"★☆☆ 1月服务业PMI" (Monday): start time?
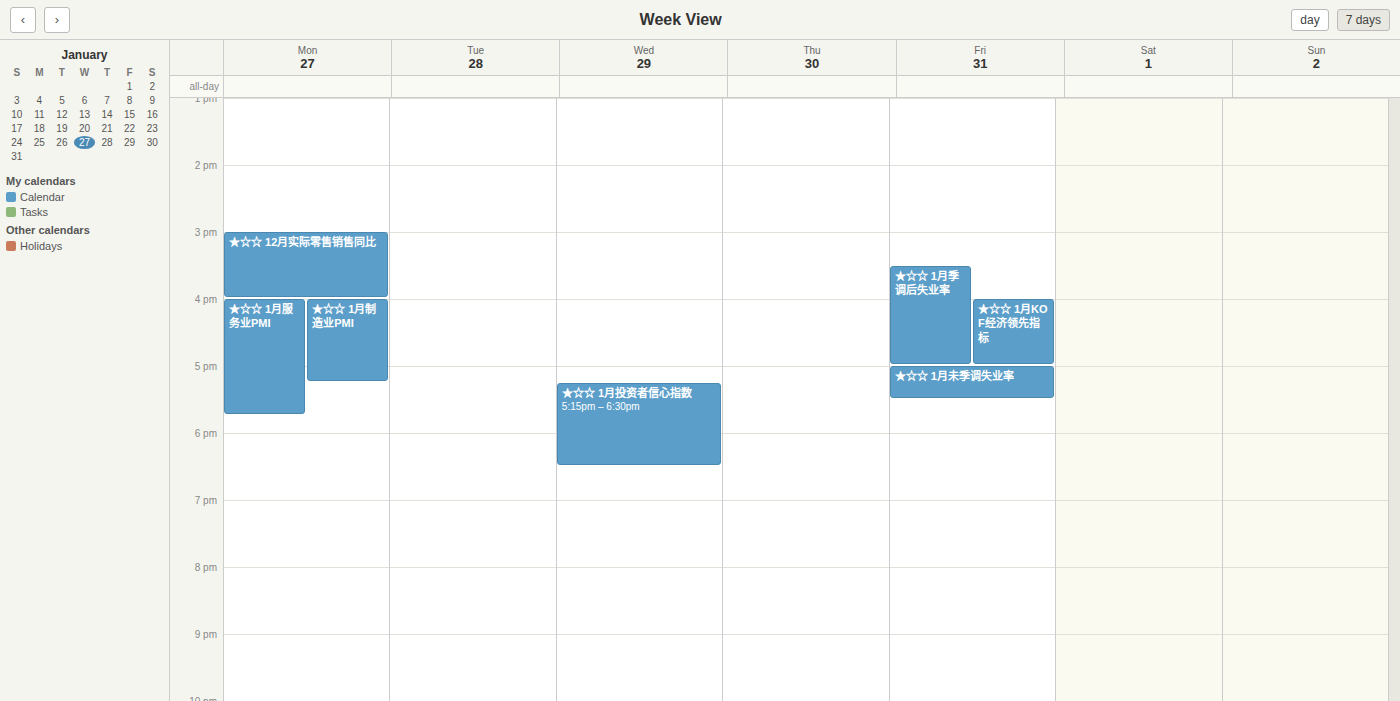
4:00 PM